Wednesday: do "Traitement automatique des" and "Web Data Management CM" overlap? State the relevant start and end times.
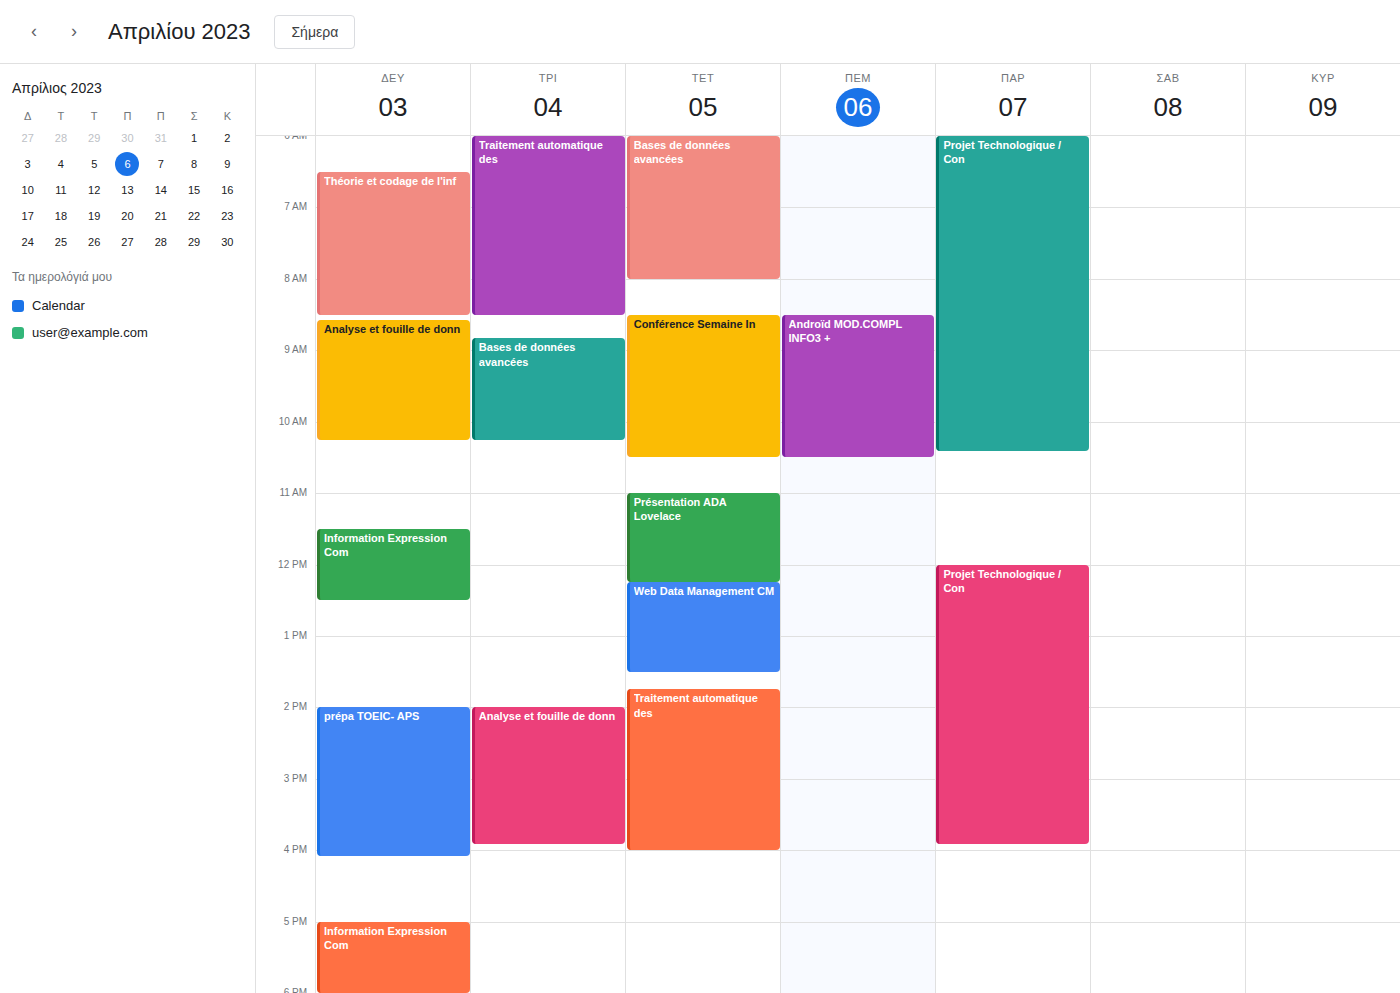
"Web Data Management CM" ends at 1:30 PM and "Traitement automatique des" starts at 1:45 PM -- no overlap.